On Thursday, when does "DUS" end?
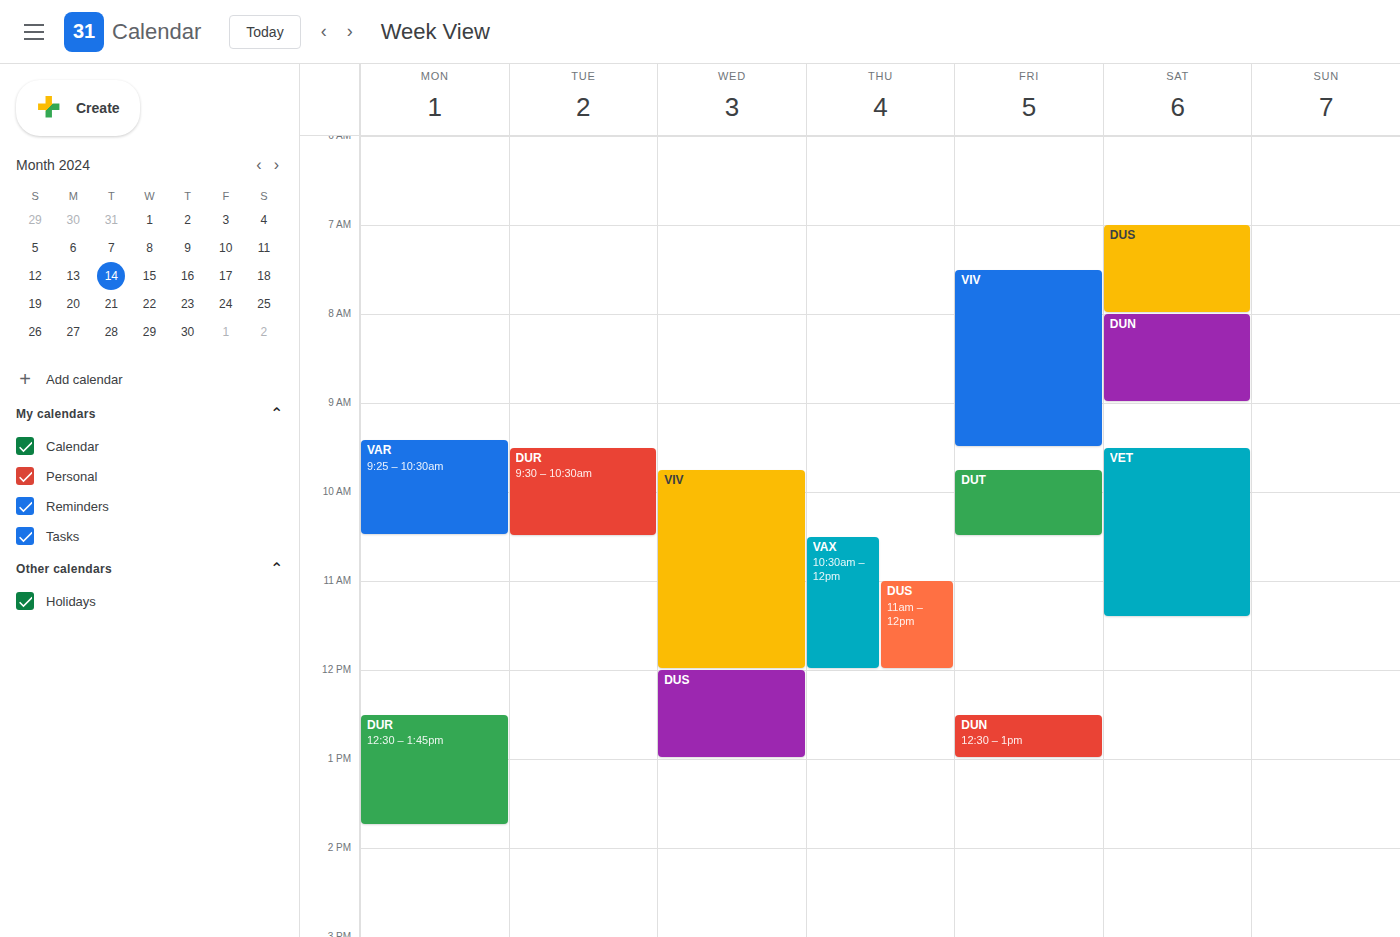
12:00 PM